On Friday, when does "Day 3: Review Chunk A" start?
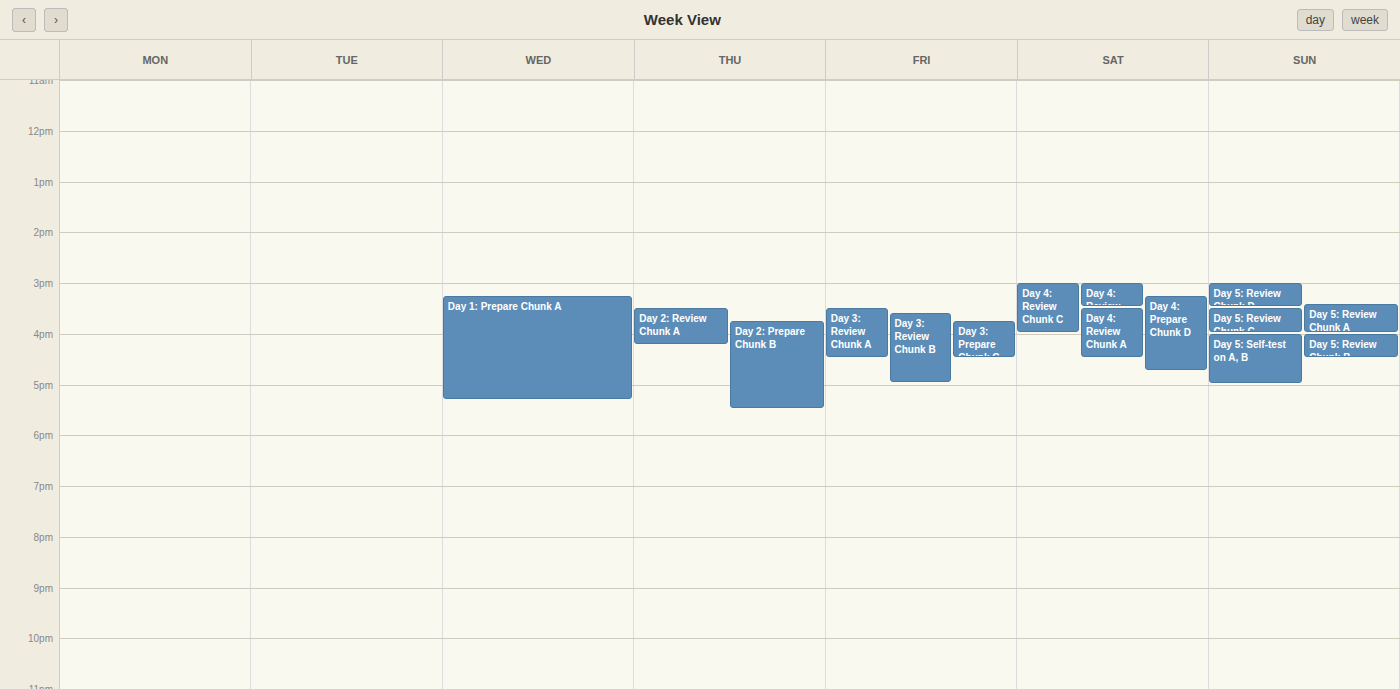
3:30 PM